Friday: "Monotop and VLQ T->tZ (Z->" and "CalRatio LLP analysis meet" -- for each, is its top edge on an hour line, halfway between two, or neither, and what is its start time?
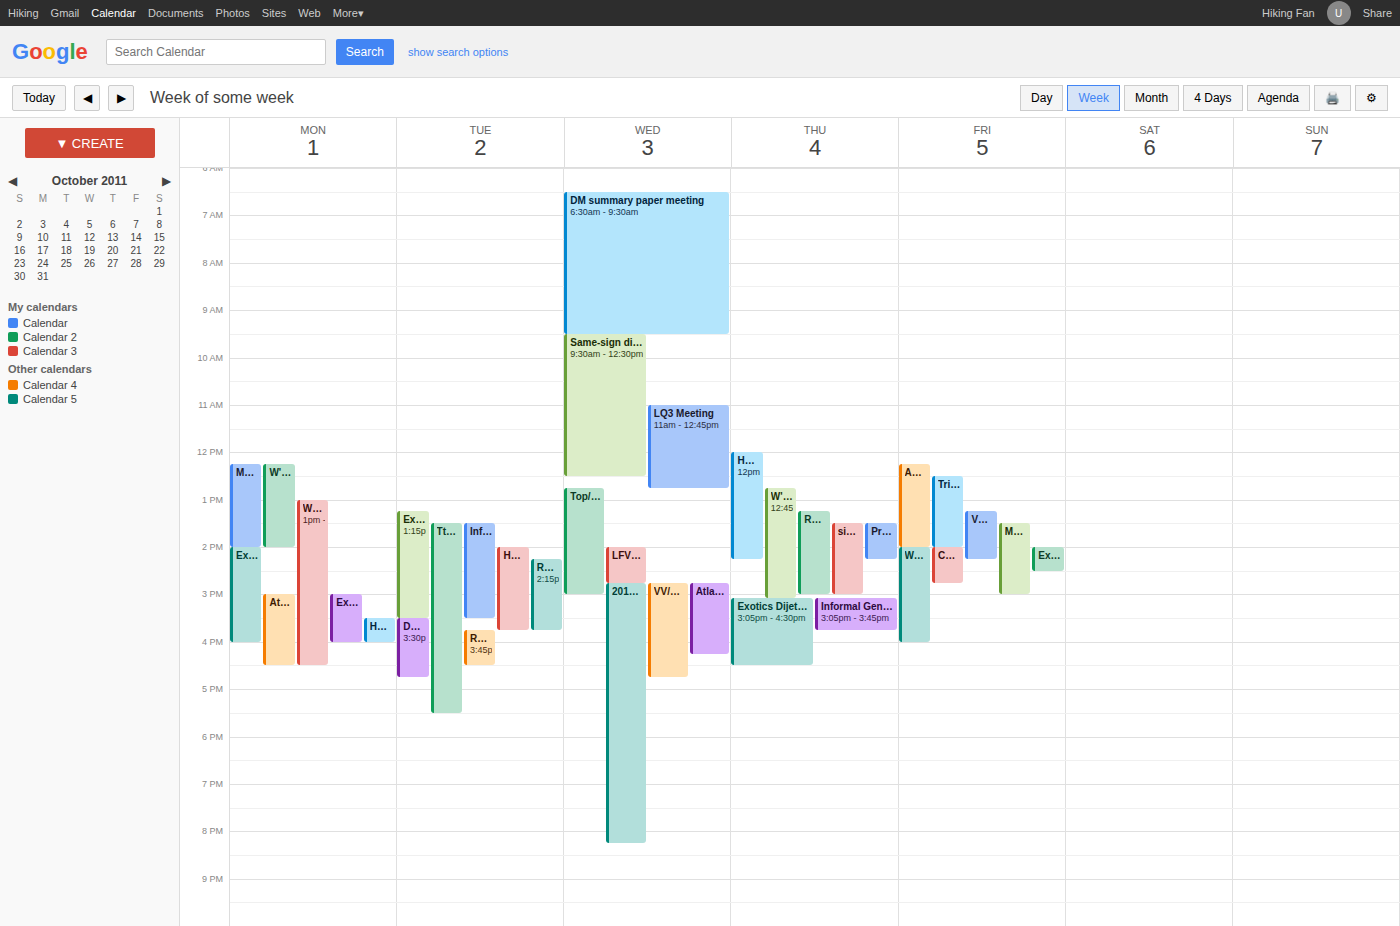
"Monotop and VLQ T->tZ (Z->": 13:30, halfway between the 13:00 and 14:00 lines. "CalRatio LLP analysis meet": 14:00, exactly on the 14:00 line.